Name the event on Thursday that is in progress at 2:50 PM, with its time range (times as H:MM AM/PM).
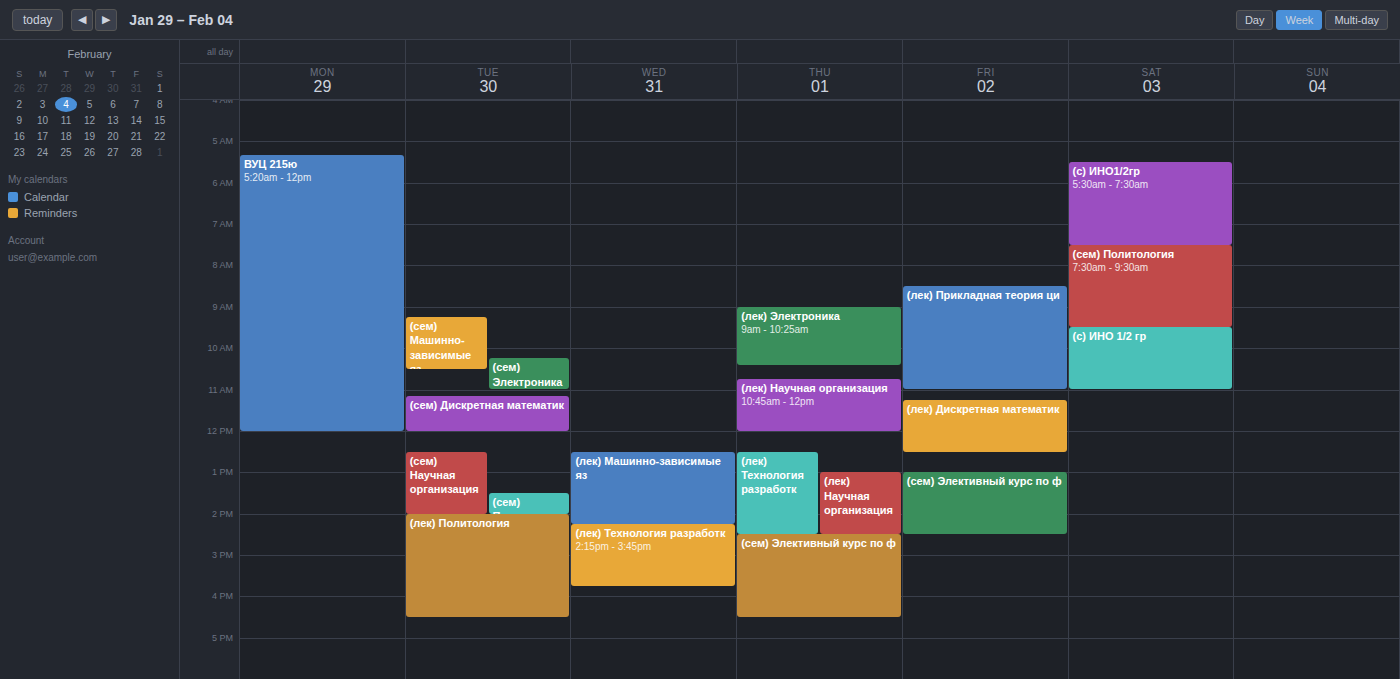
"(сем) Элективный курс по ф", 2:30 PM to 4:30 PM